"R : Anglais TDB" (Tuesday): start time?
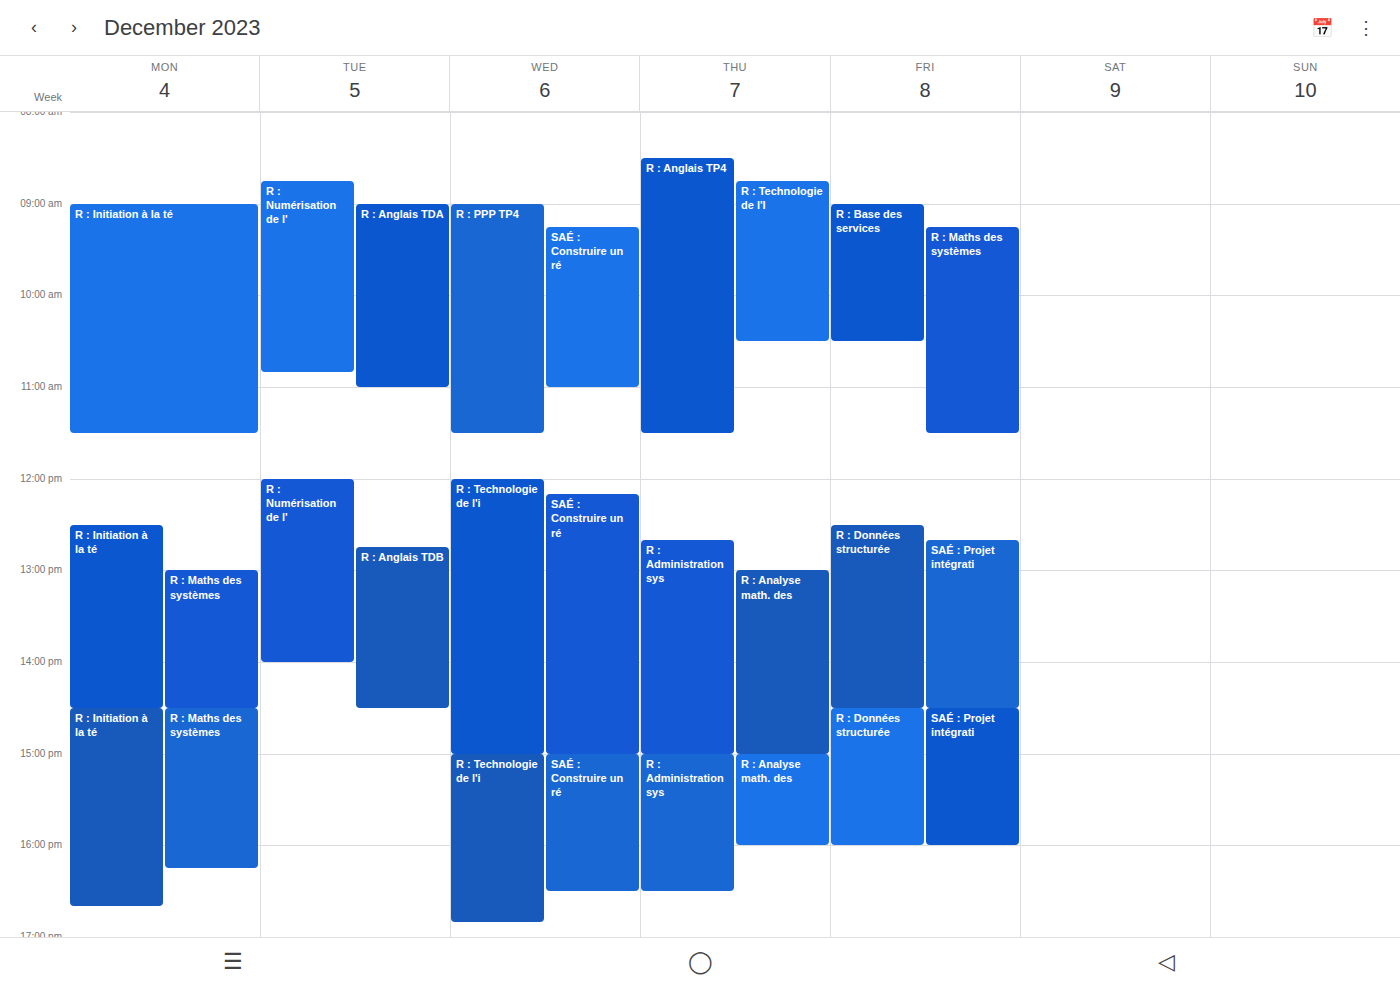
12:45 PM